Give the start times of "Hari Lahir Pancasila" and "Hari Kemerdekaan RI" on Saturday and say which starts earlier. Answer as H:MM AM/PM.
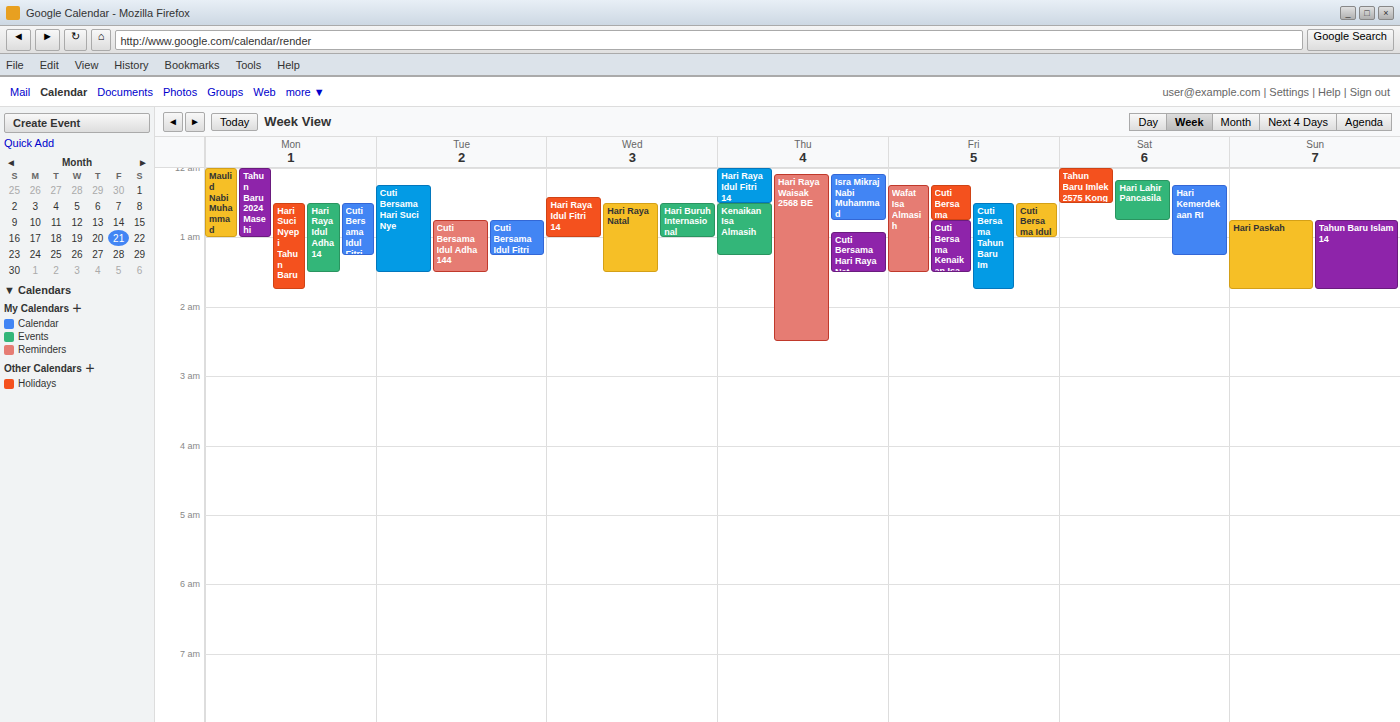
"Hari Lahir Pancasila" 12:10 AM; "Hari Kemerdekaan RI" 12:15 AM.